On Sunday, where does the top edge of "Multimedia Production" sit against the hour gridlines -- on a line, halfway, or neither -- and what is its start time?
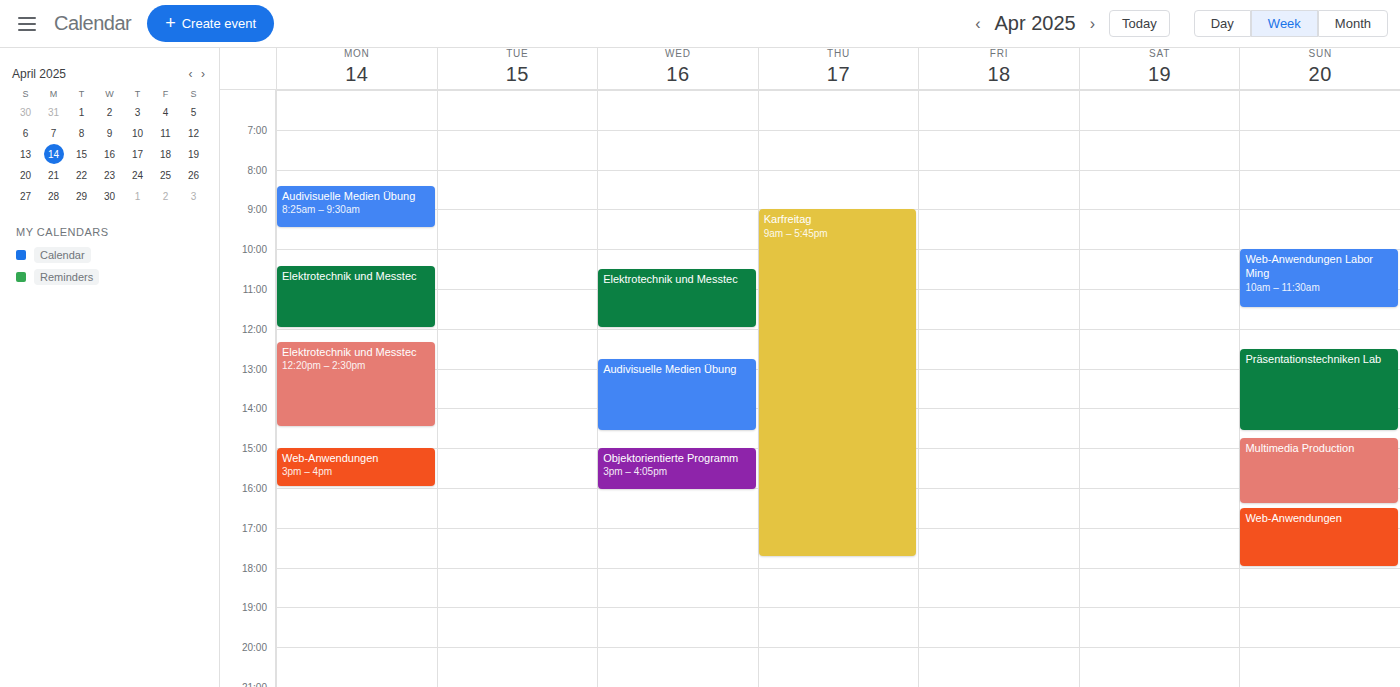
2:45 PM -- neither: three quarters of the way from the 2 PM line to the 3 PM line.